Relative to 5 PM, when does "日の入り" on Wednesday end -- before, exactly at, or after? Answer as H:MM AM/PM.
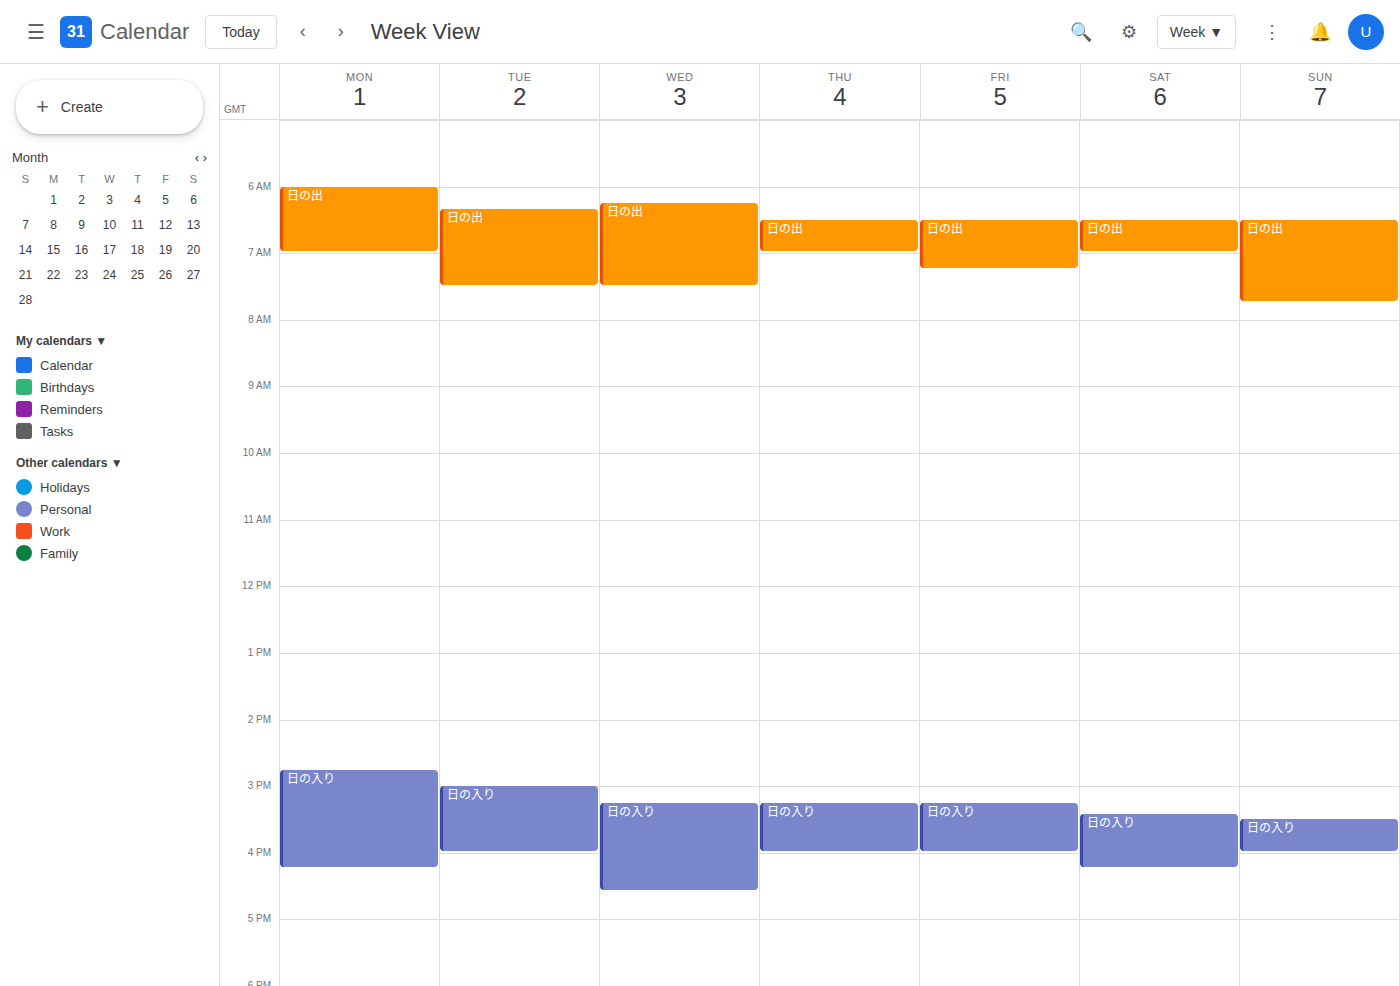
4:35 PM -- before 5 PM, 25 minutes above the 5 PM line.